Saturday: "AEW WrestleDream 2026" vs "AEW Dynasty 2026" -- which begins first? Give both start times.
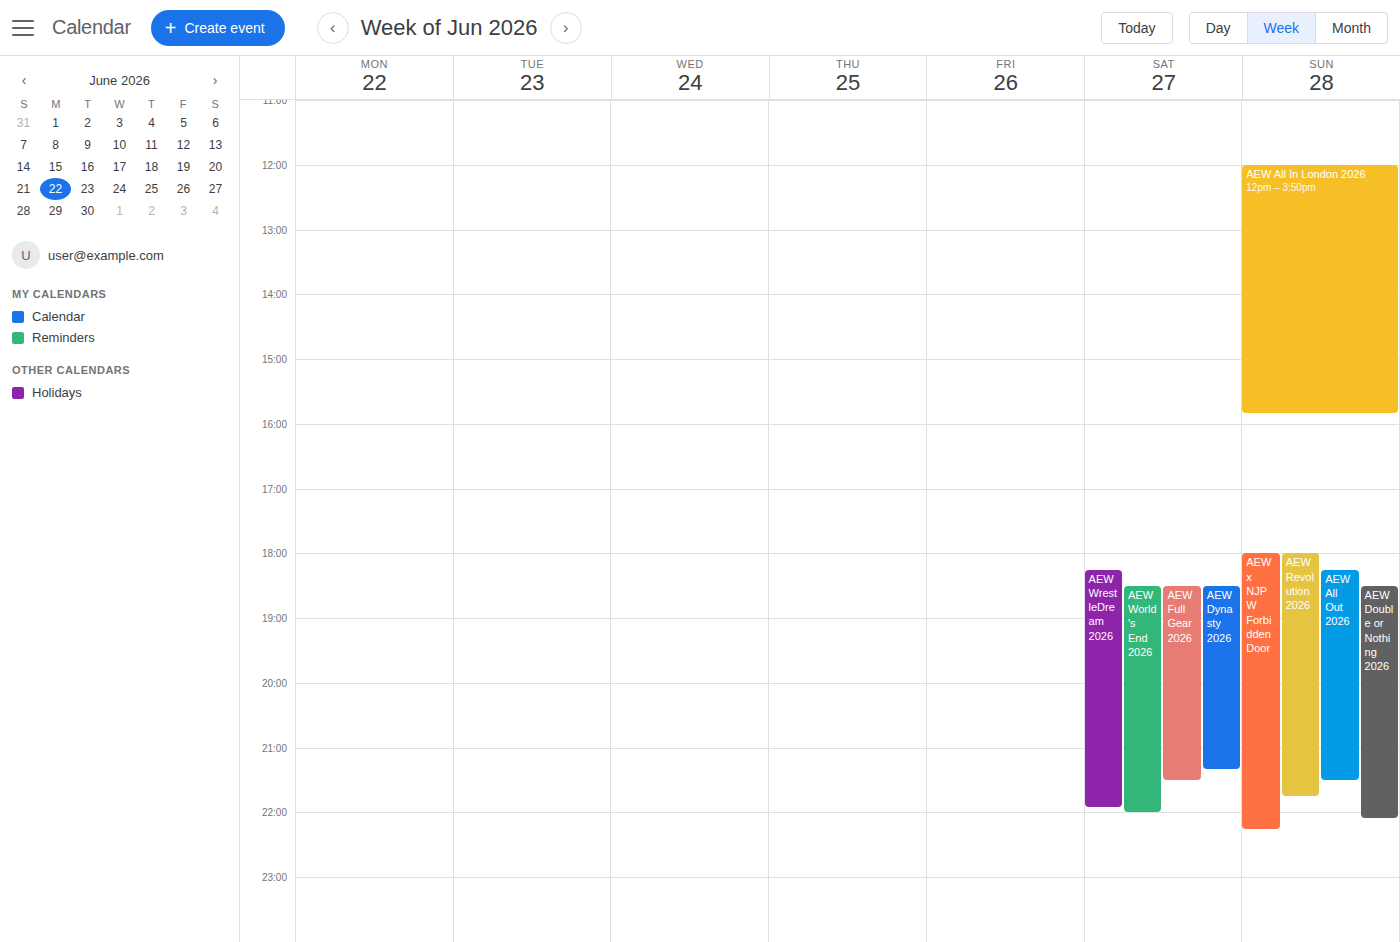
"AEW WrestleDream 2026" 6:15 PM; "AEW Dynasty 2026" 6:30 PM.